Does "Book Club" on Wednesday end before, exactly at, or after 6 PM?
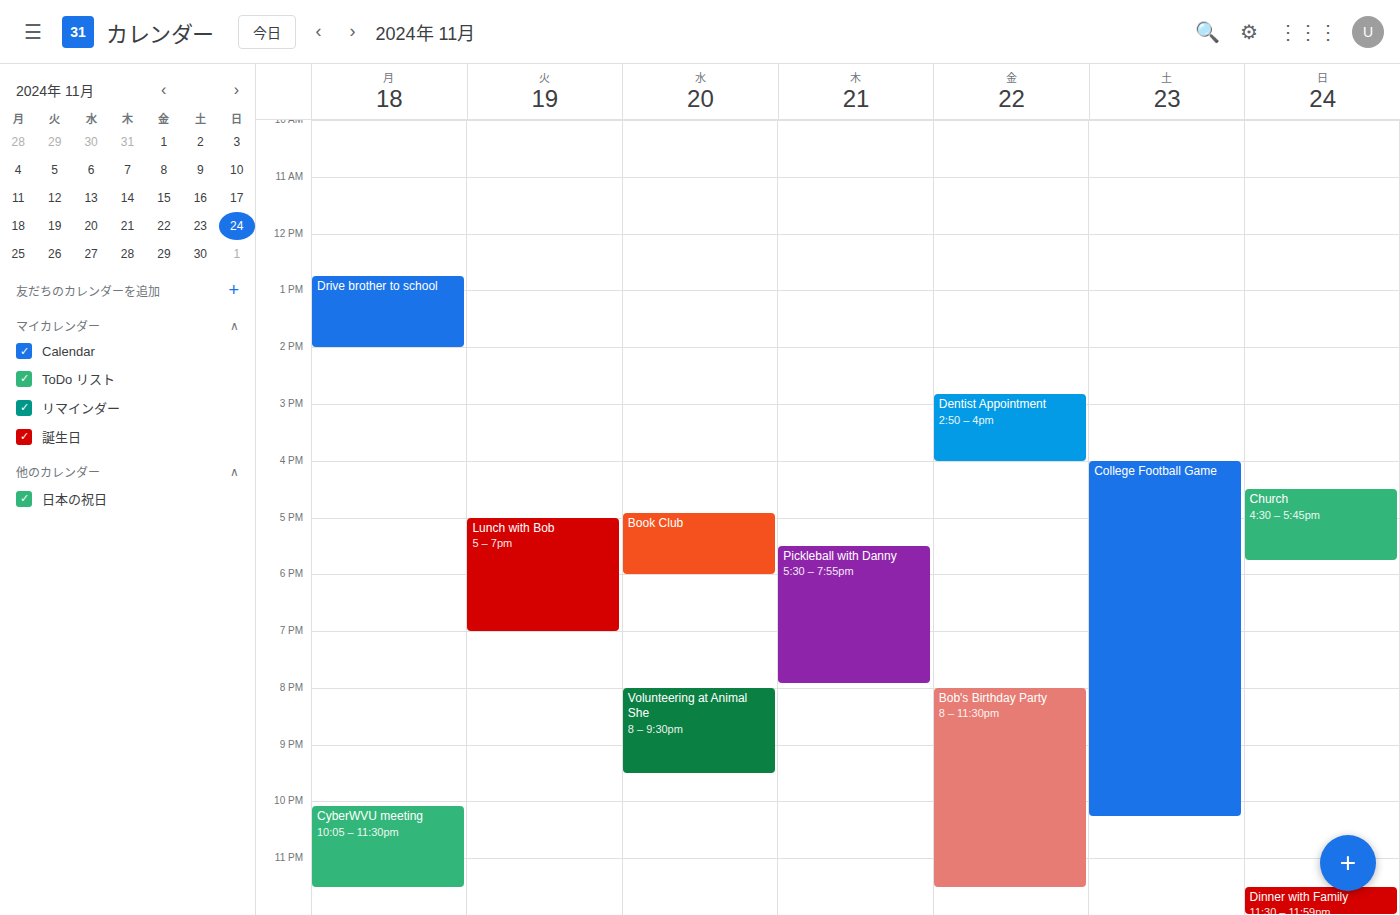
6:00 PM -- exactly at 6 PM, on the 6 PM line.